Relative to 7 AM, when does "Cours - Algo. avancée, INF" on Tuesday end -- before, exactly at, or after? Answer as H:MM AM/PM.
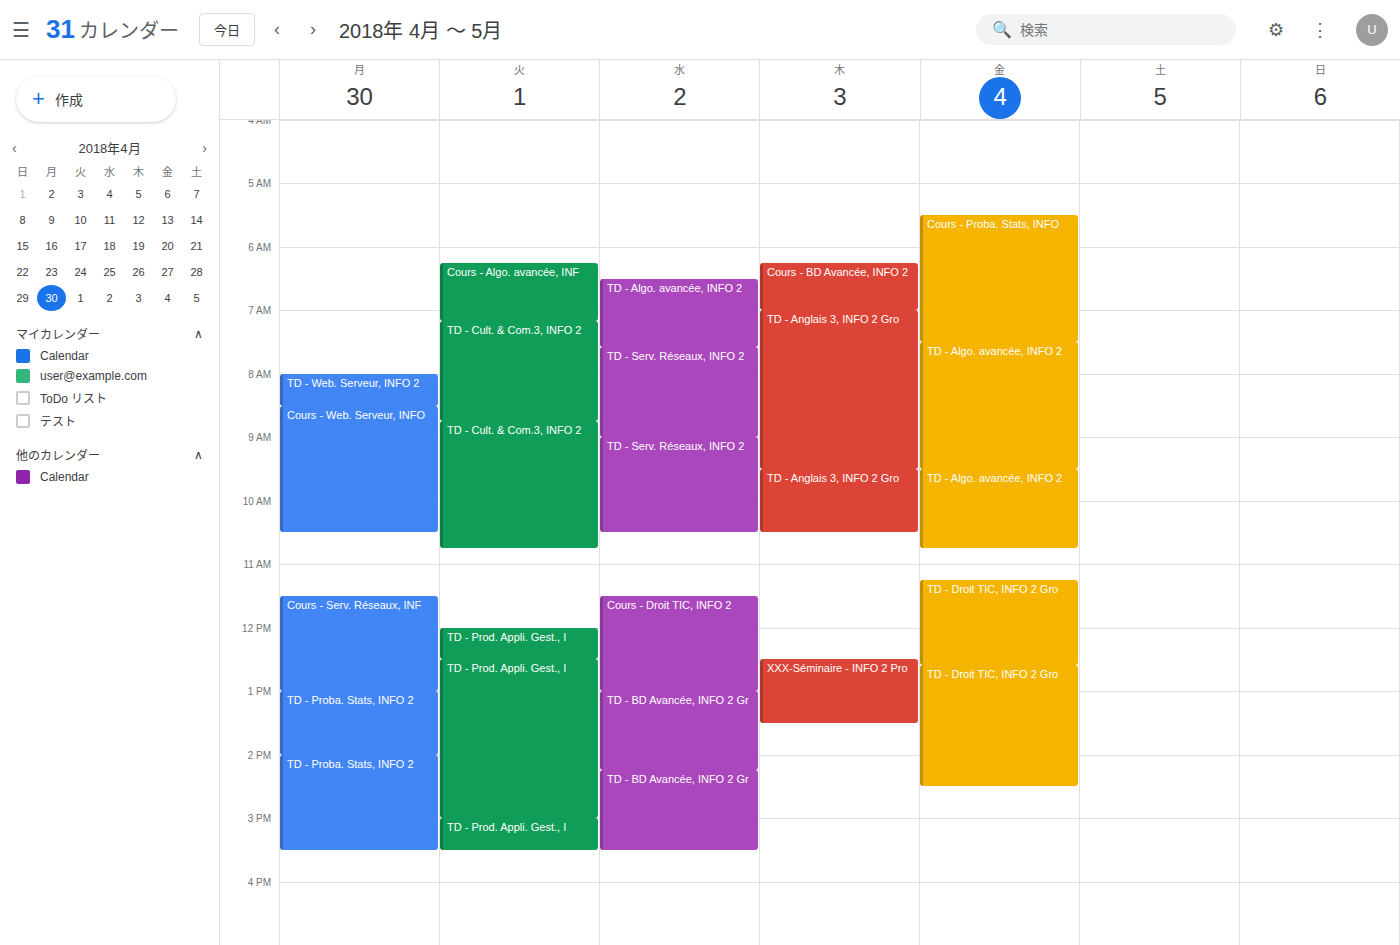
7:10 AM -- after 7 AM, 10 minutes below the 7 AM line.